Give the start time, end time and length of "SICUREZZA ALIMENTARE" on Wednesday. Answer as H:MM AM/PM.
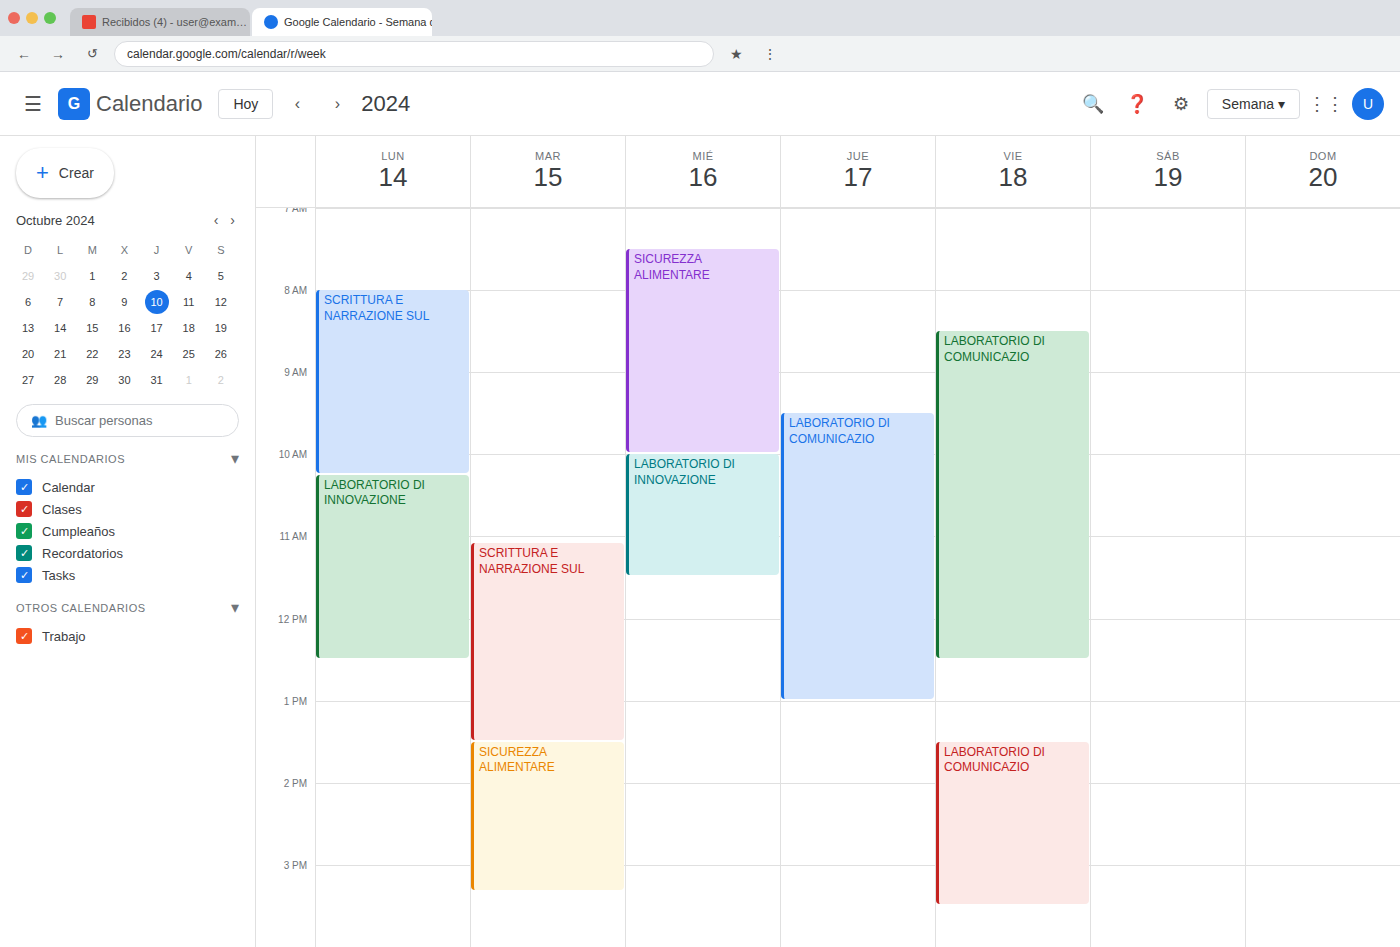
7:30 AM to 10:00 AM, 2 hours 30 minutes